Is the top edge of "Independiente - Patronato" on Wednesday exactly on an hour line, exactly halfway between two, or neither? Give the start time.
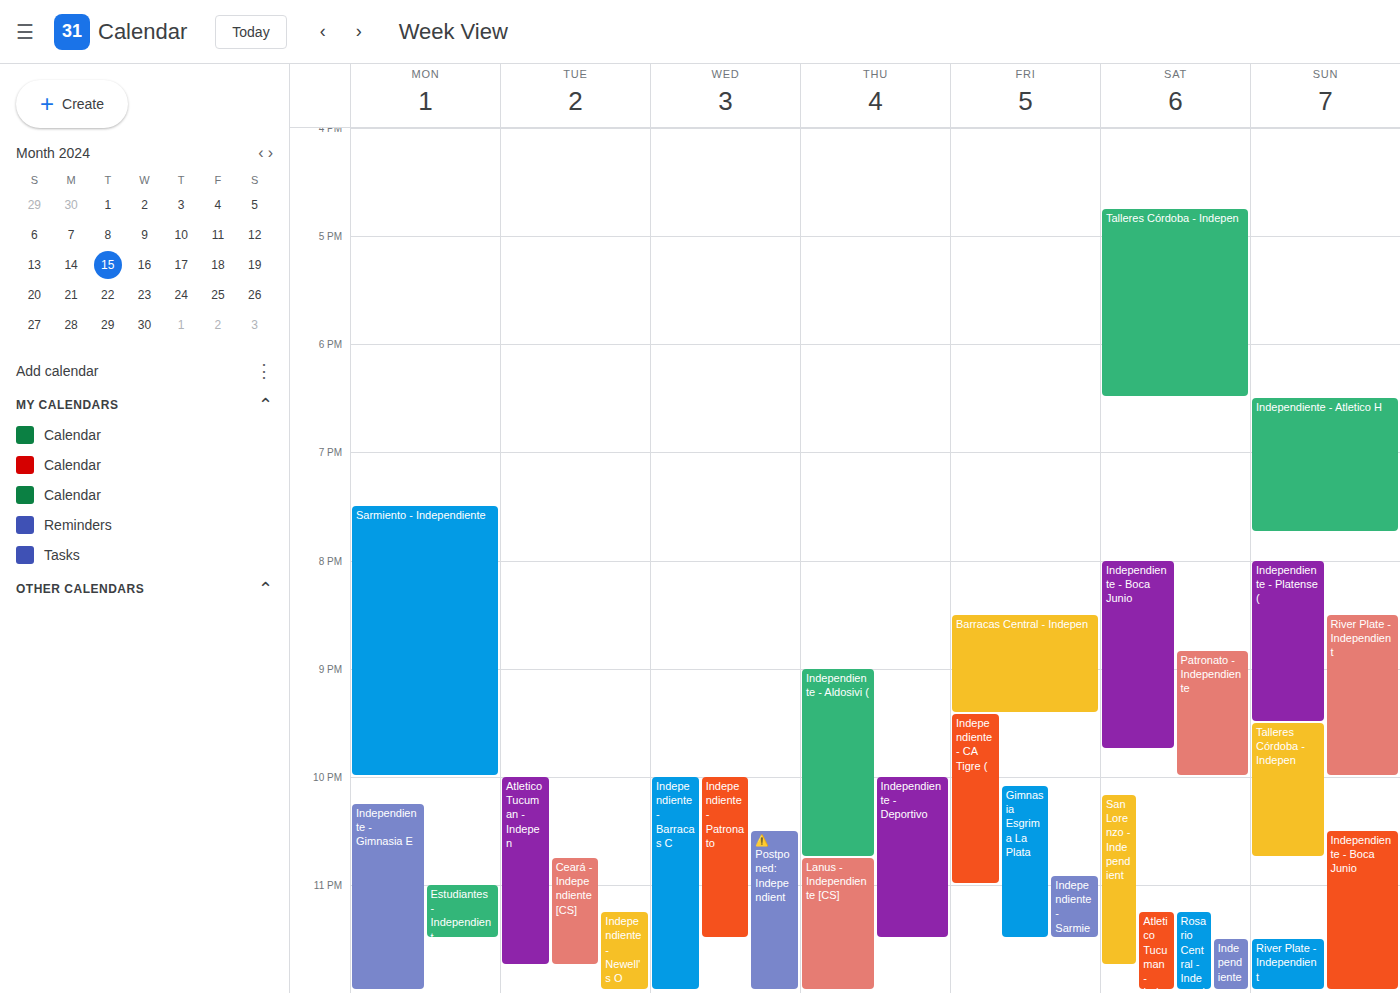
22:00 -- exactly on the 22:00 line.